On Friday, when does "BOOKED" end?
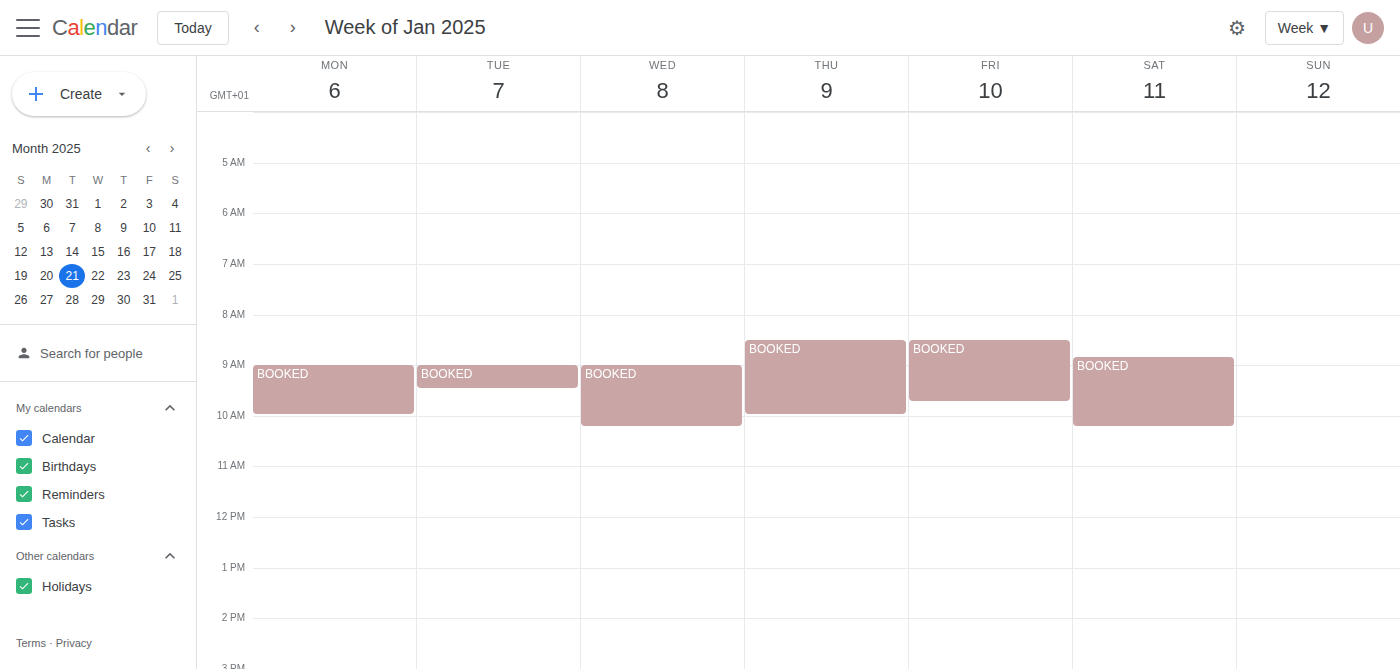
9:45 AM